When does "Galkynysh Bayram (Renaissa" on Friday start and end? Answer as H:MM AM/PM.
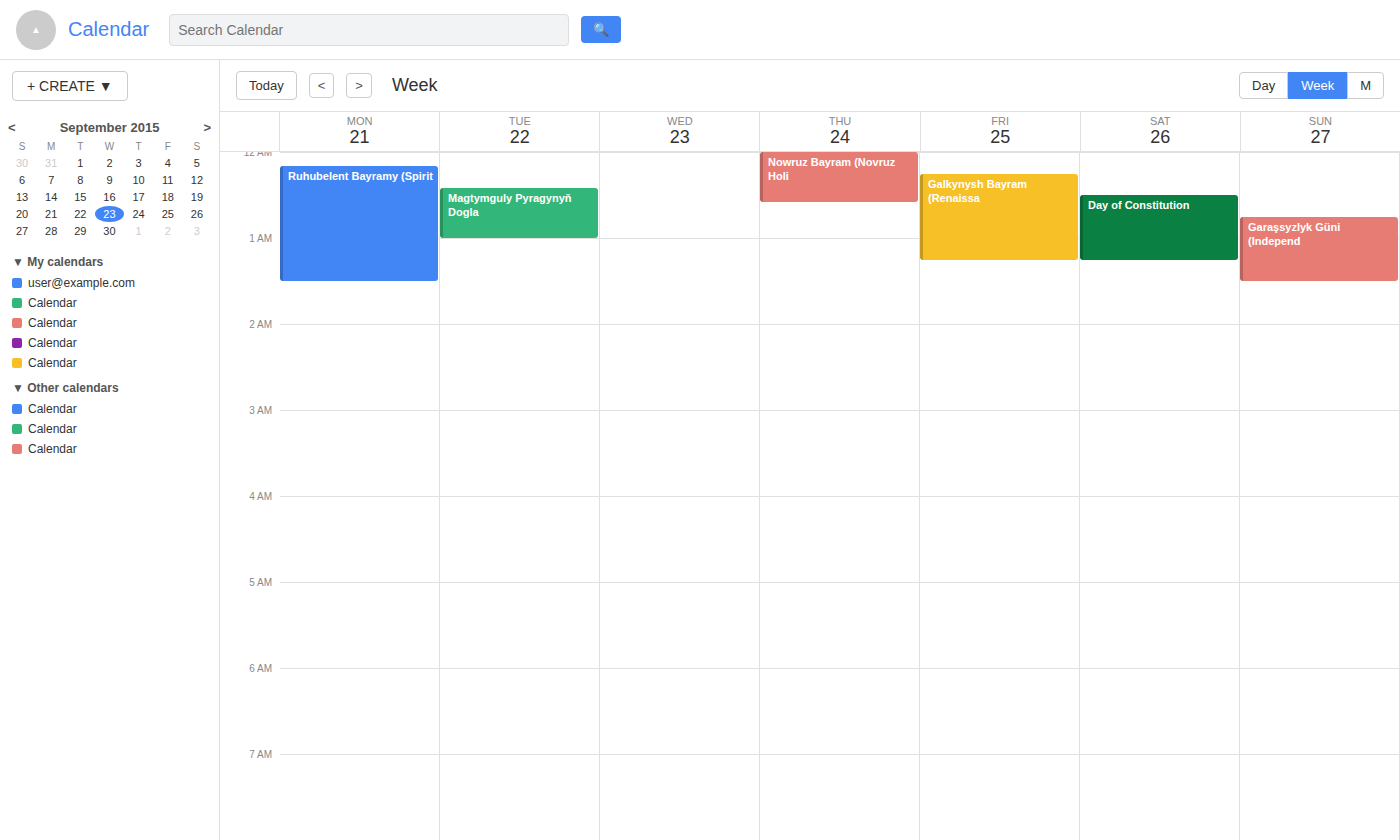
12:15 AM to 1:15 AM